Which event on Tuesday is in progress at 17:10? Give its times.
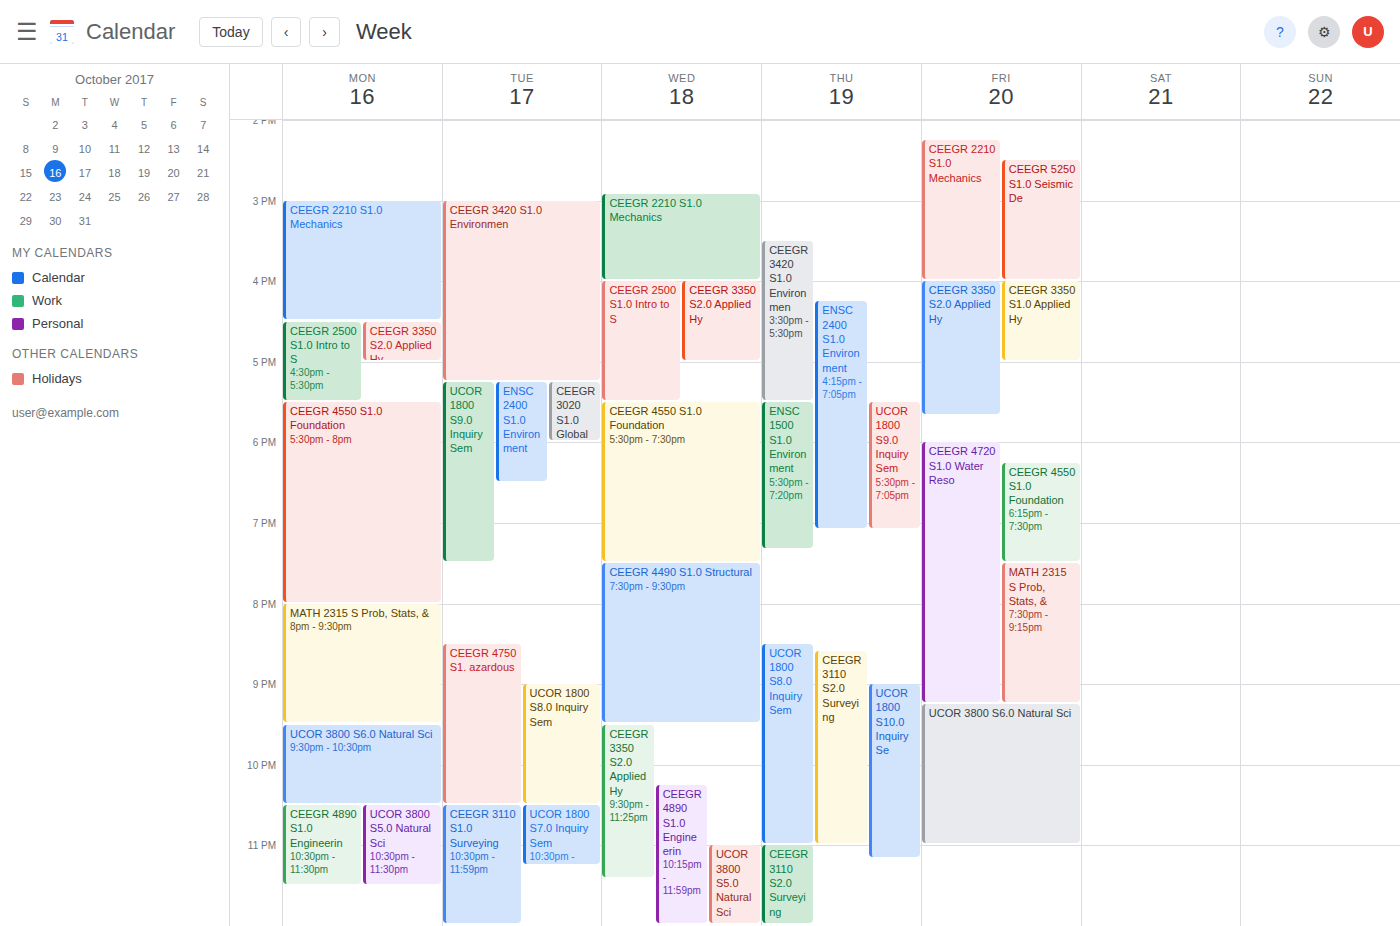
"CEEGR 3420 S1.0 Environmen", 15:00 to 17:15